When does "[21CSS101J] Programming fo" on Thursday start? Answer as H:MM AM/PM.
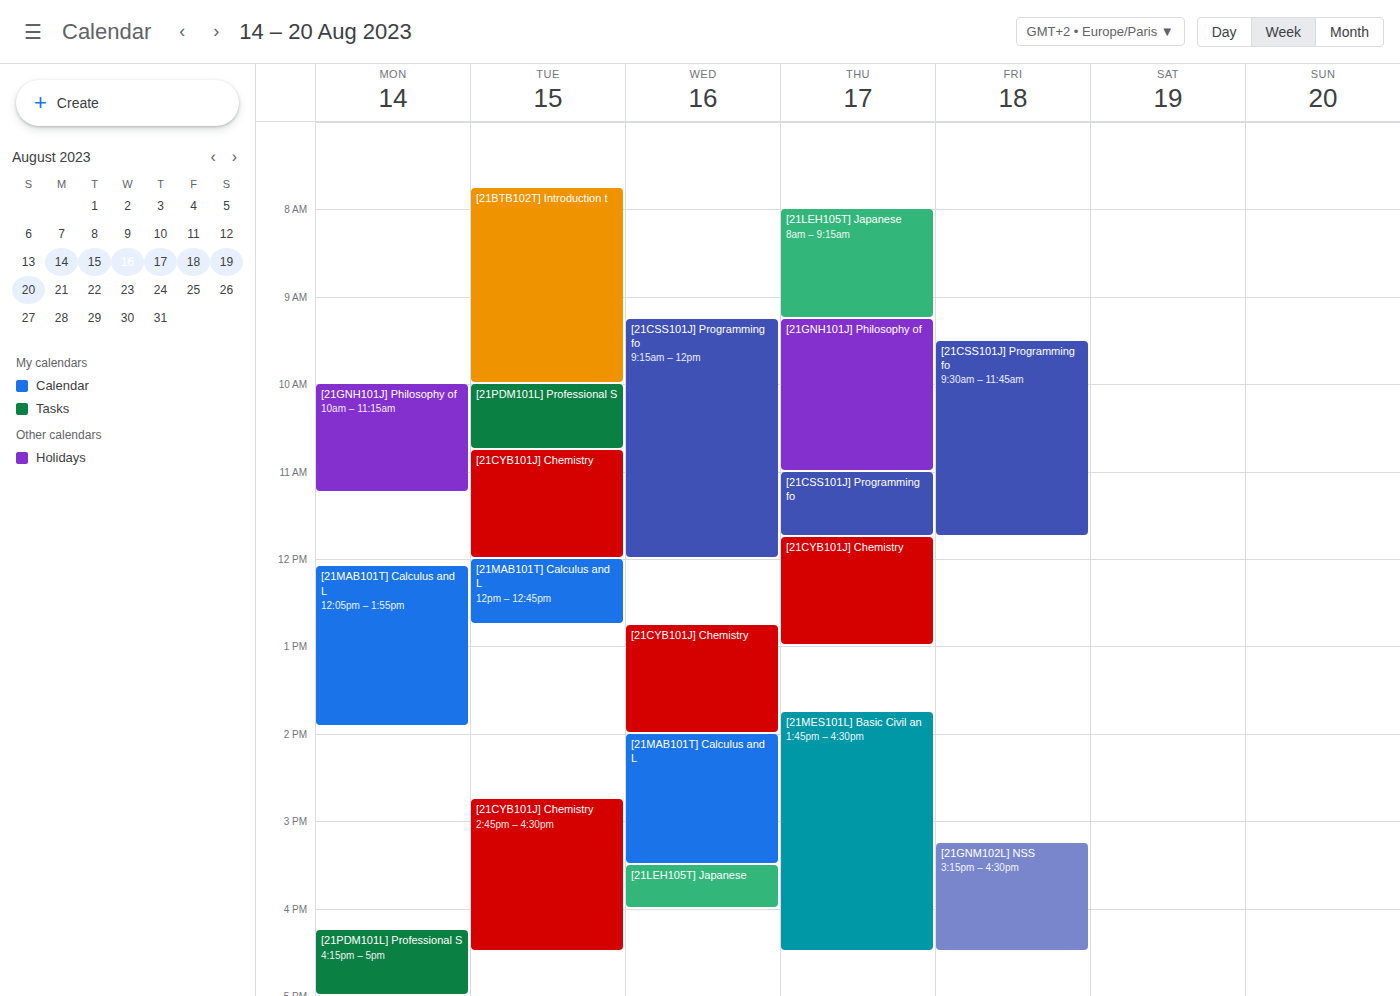
11:00 AM